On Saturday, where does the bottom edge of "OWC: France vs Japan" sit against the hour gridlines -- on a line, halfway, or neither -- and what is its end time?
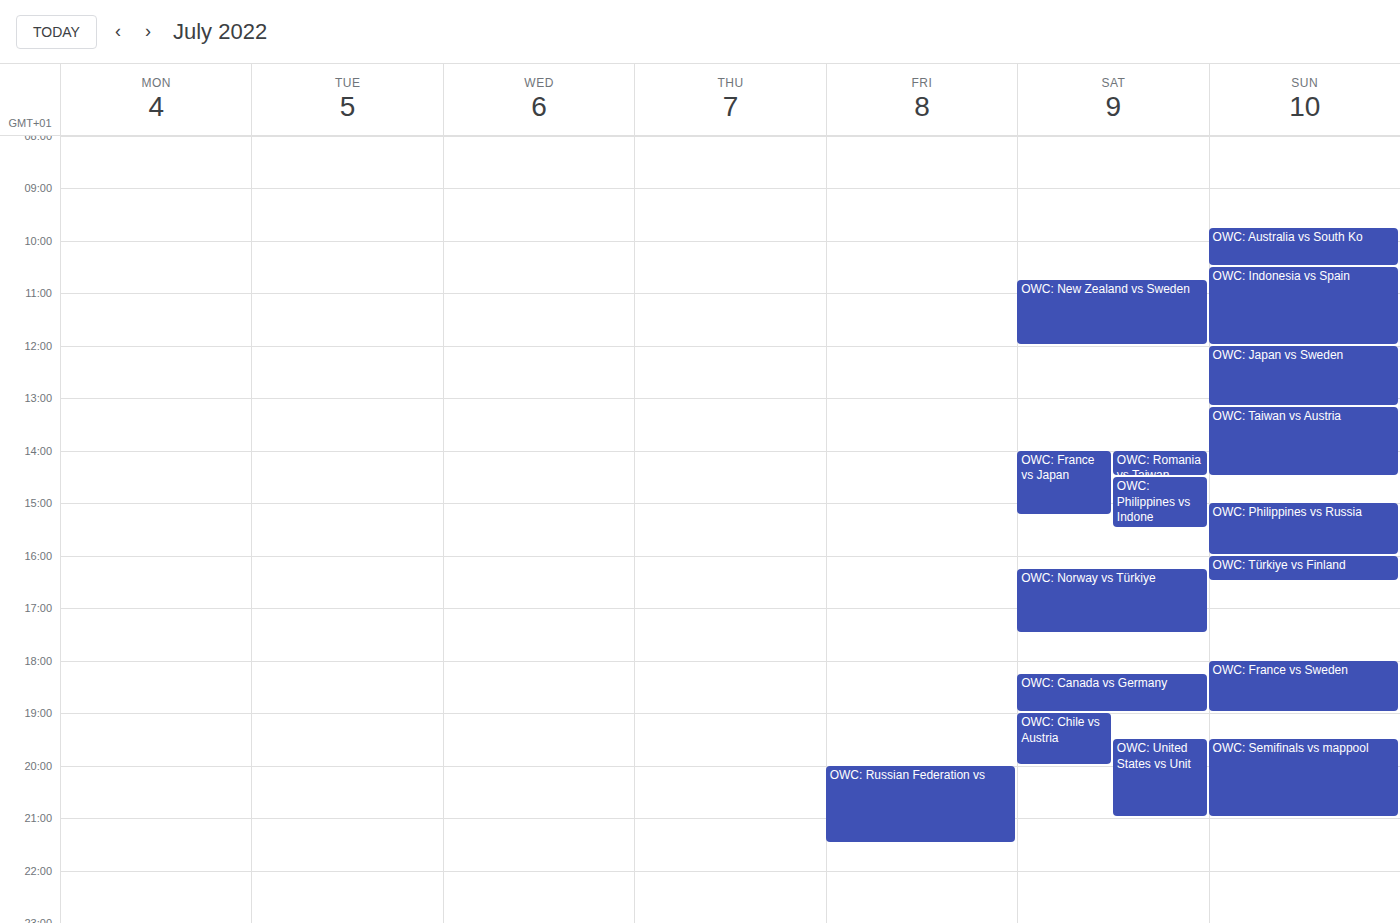
15:15 -- neither: a quarter of the way from the 15:00 line to the 16:00 line.